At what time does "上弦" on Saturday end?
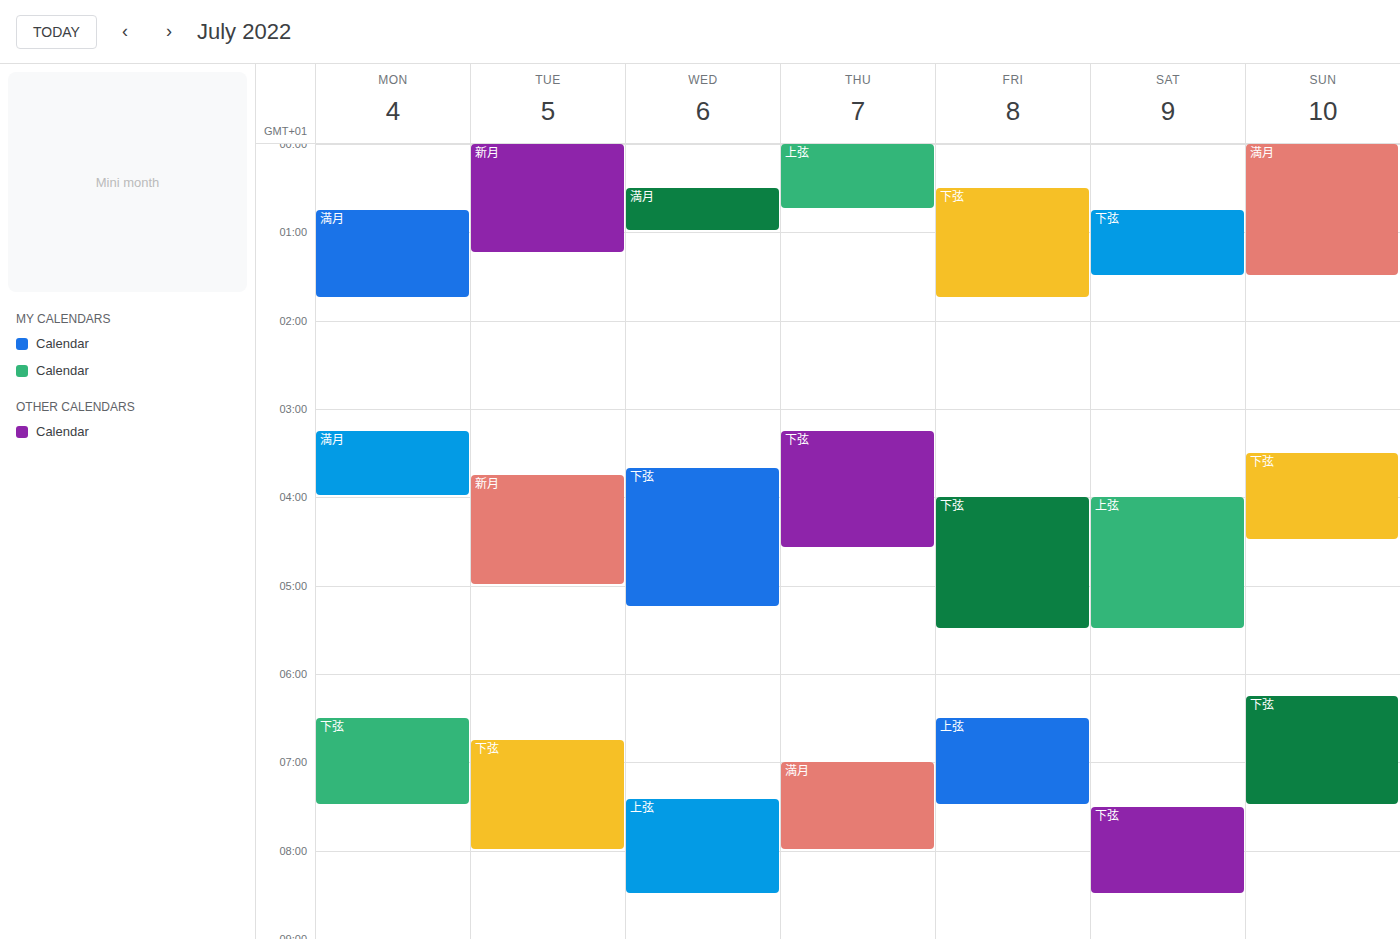
05:30